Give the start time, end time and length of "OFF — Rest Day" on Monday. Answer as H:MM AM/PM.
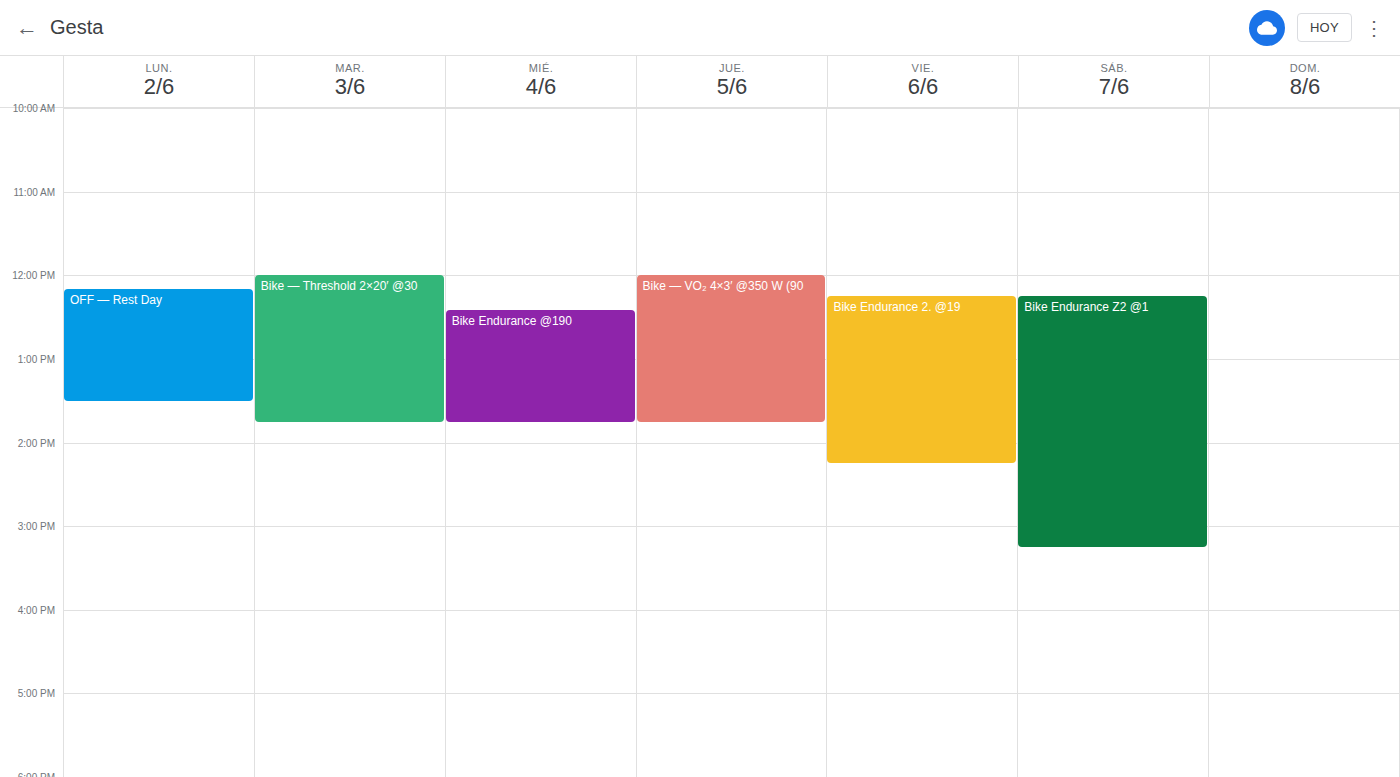
12:10 PM to 1:30 PM, 1 hour 20 minutes